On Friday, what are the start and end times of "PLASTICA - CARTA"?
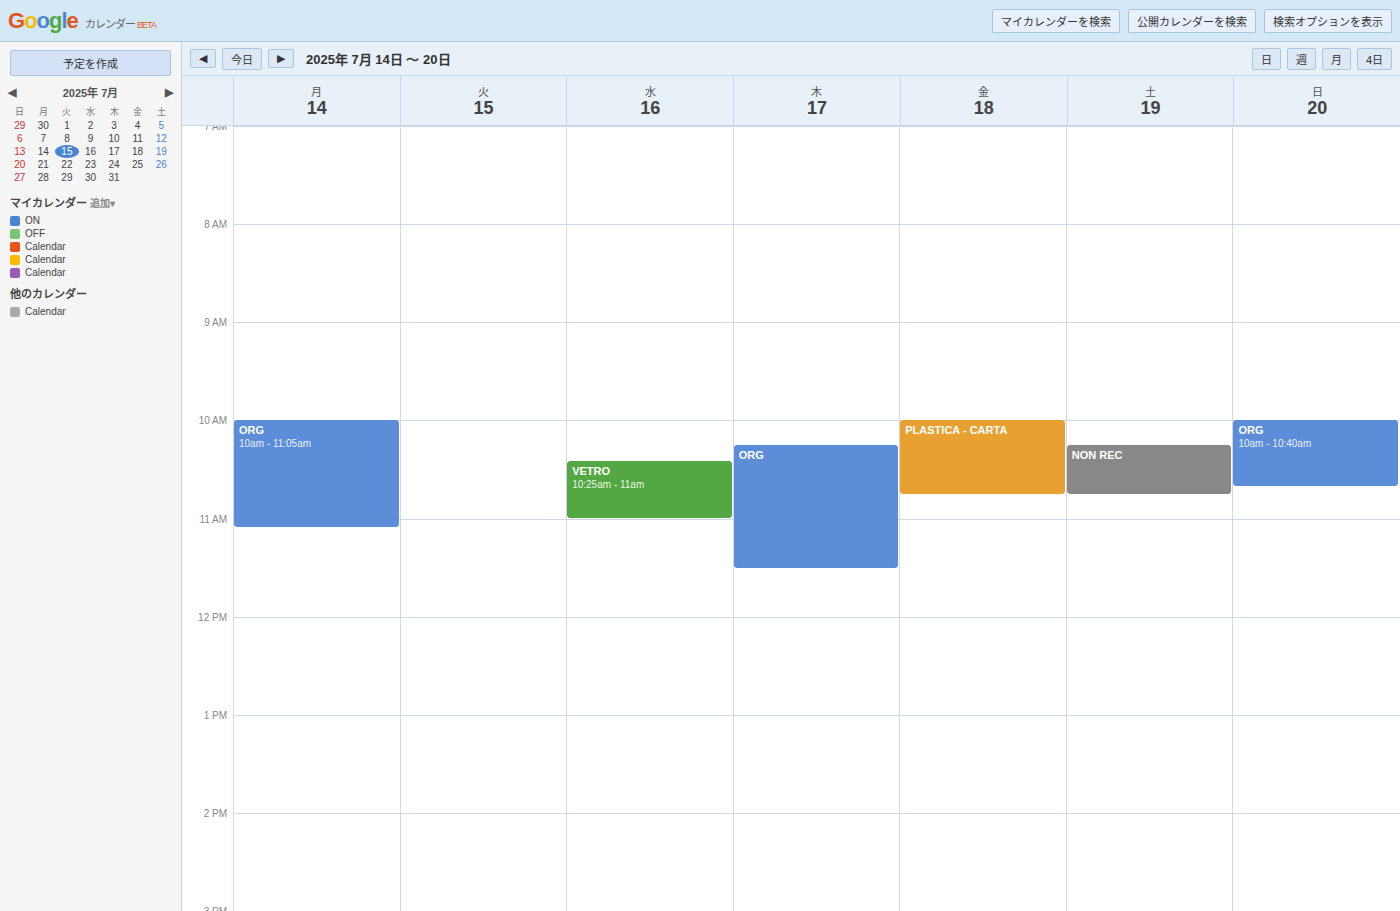
10:00 AM to 10:45 AM